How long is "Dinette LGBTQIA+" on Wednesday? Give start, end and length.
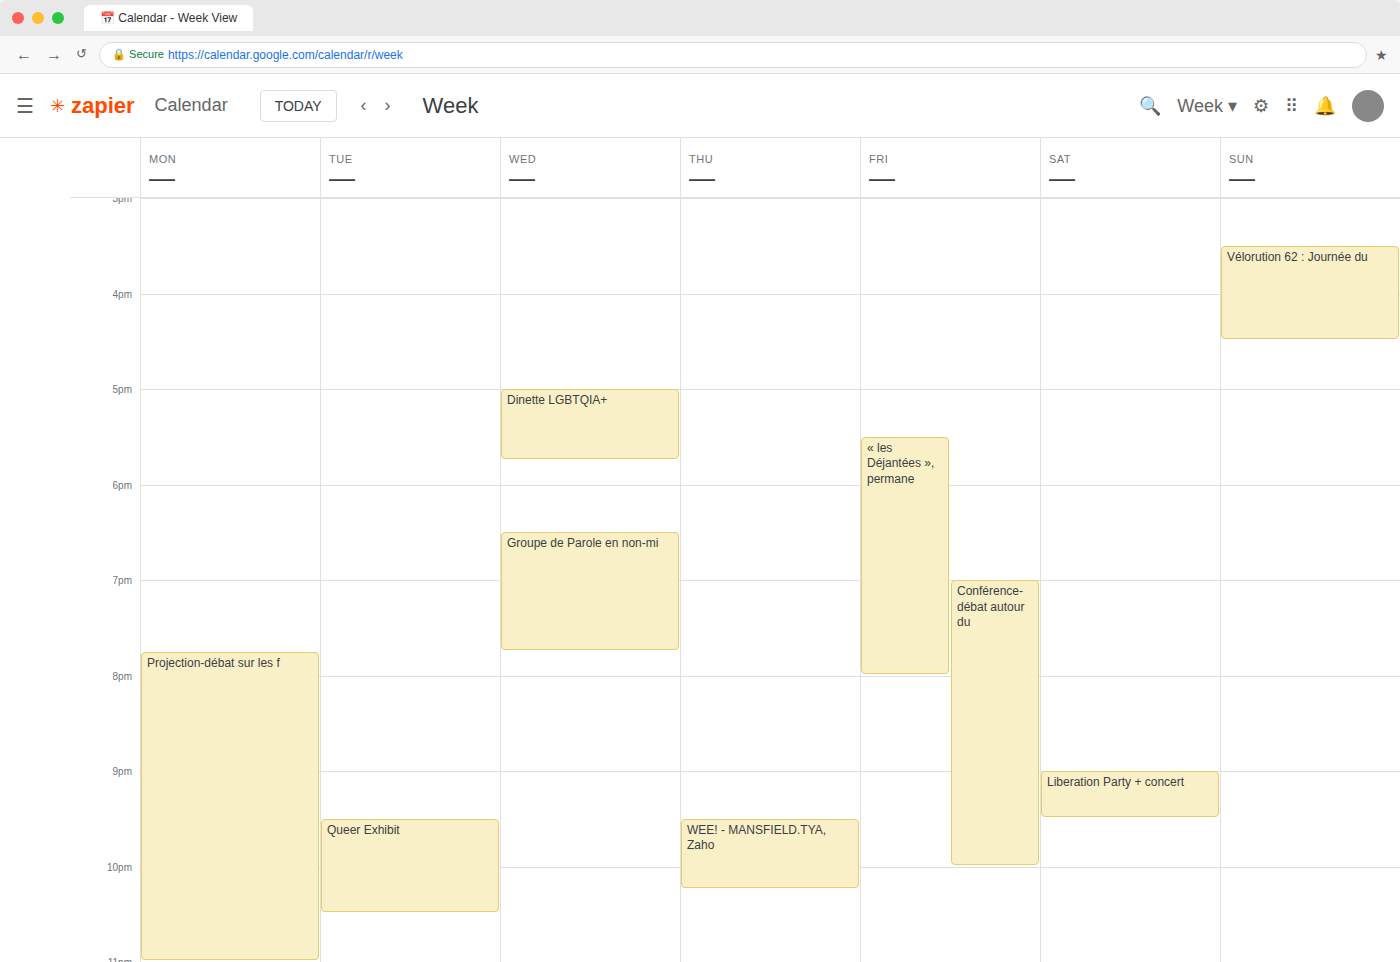
5:00 PM to 5:45 PM, 45 minutes